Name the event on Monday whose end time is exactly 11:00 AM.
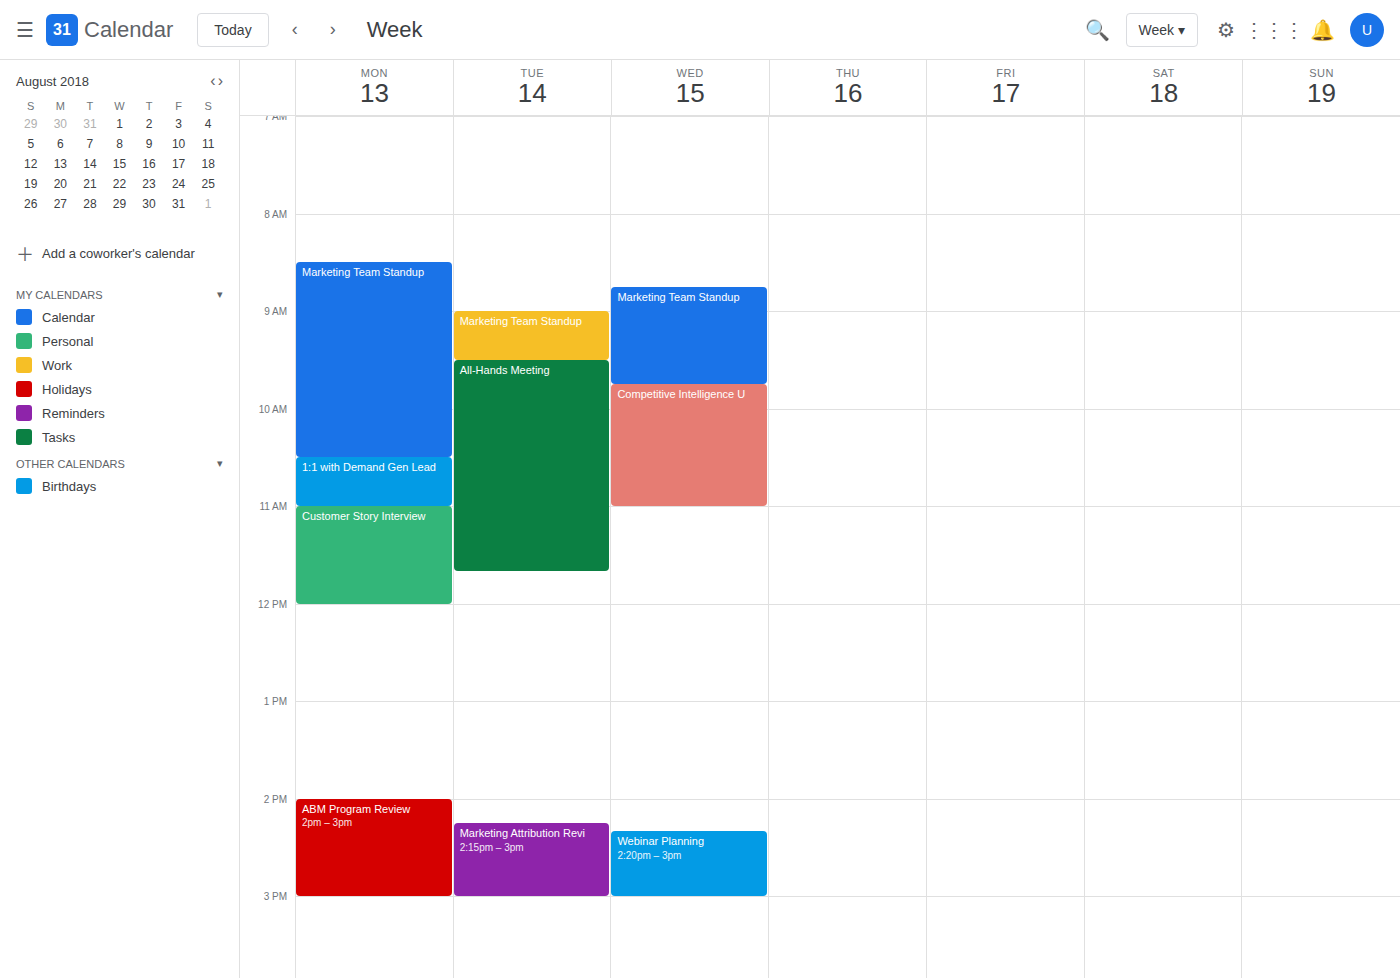
"1:1 with Demand Gen Lead"